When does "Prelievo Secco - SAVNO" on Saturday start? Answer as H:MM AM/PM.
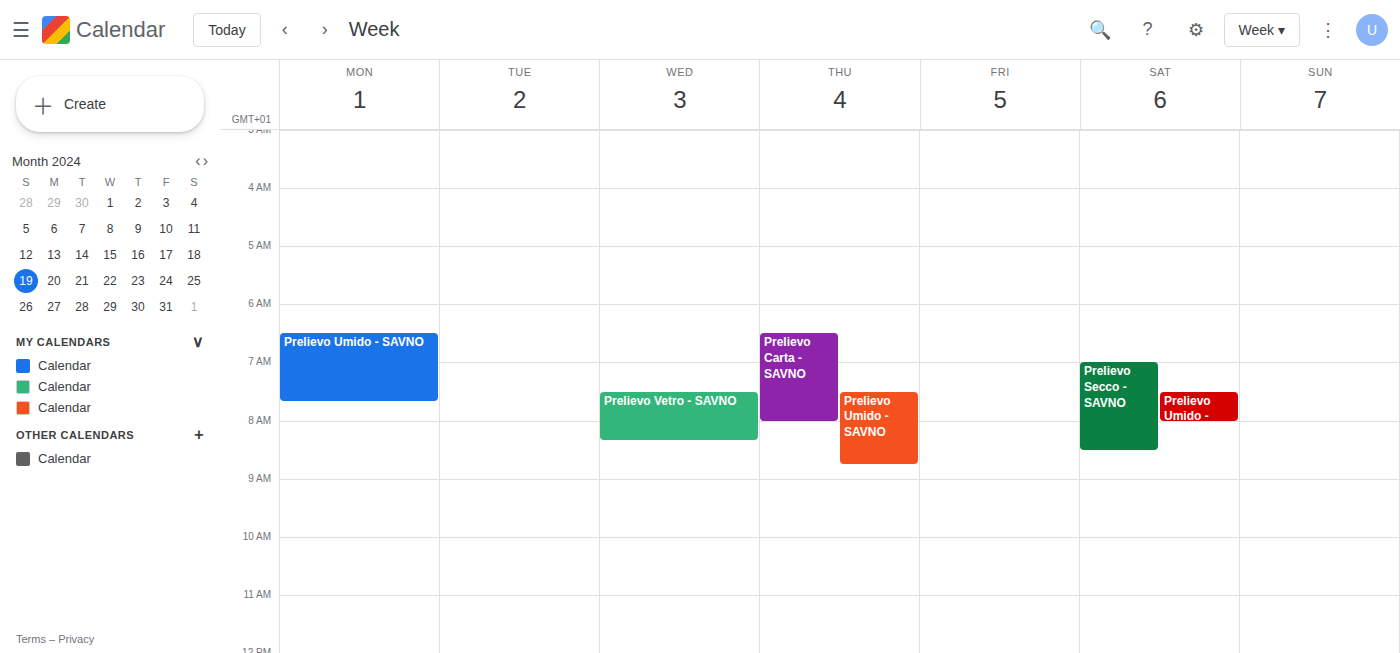
7:00 AM